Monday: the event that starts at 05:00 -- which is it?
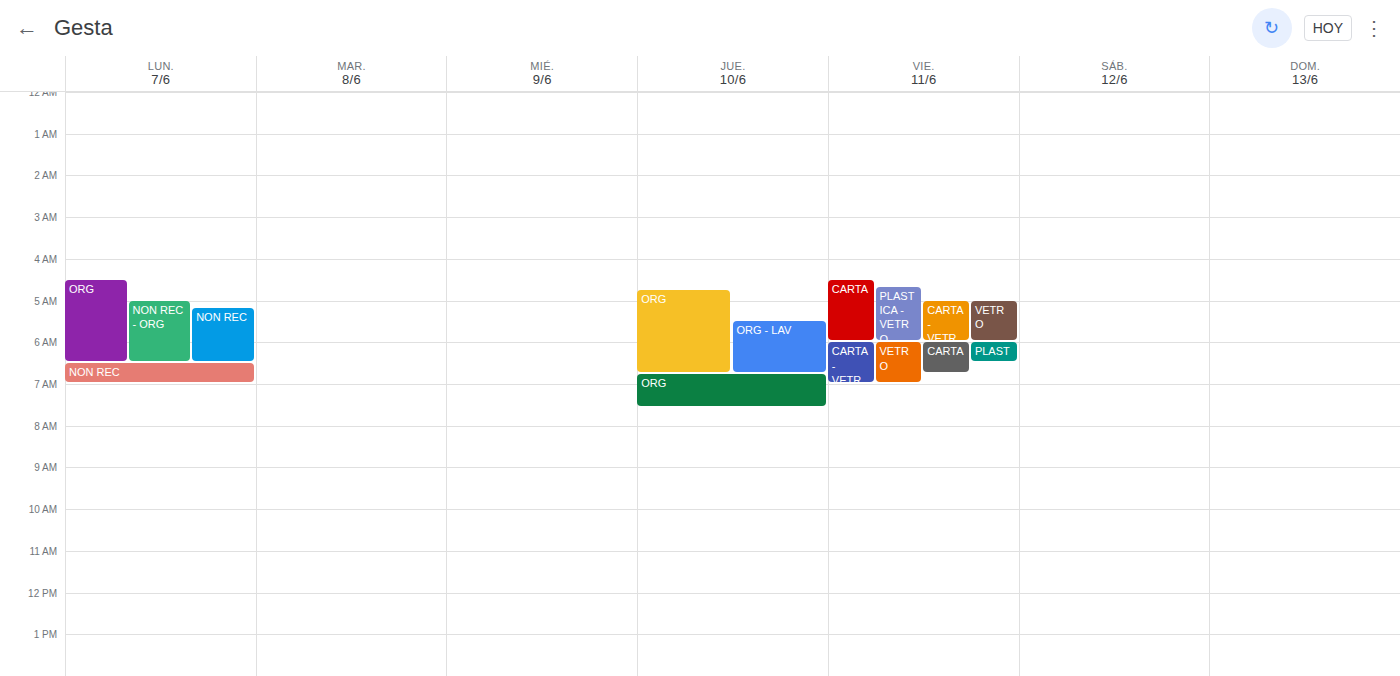
"NON REC - ORG"